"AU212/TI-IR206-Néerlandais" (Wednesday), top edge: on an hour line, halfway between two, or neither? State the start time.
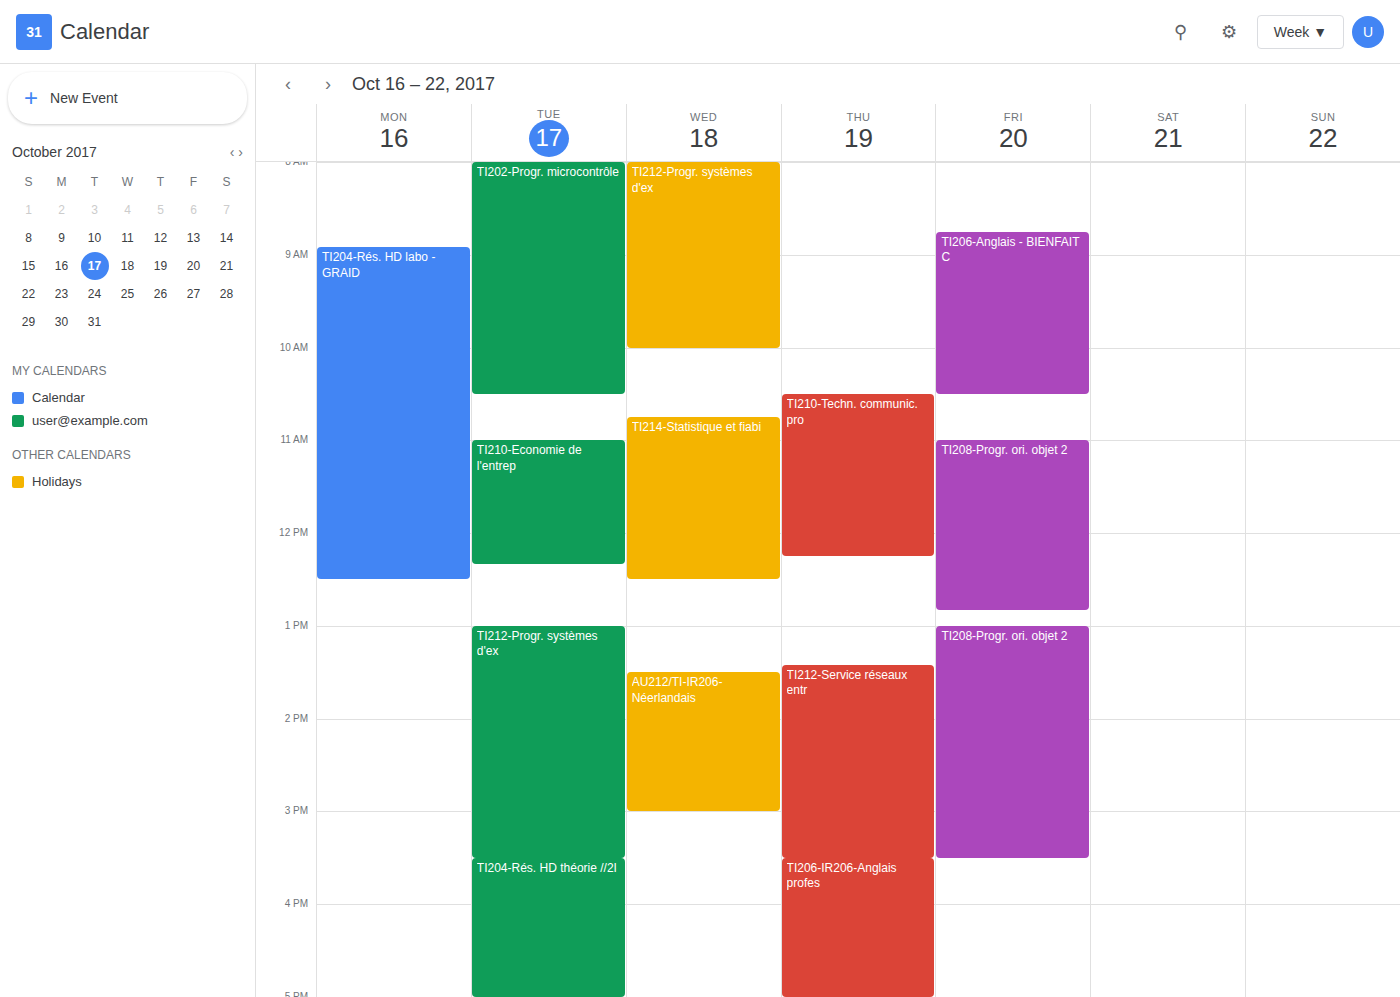
1:30 PM -- halfway between the 1 PM and 2 PM lines.